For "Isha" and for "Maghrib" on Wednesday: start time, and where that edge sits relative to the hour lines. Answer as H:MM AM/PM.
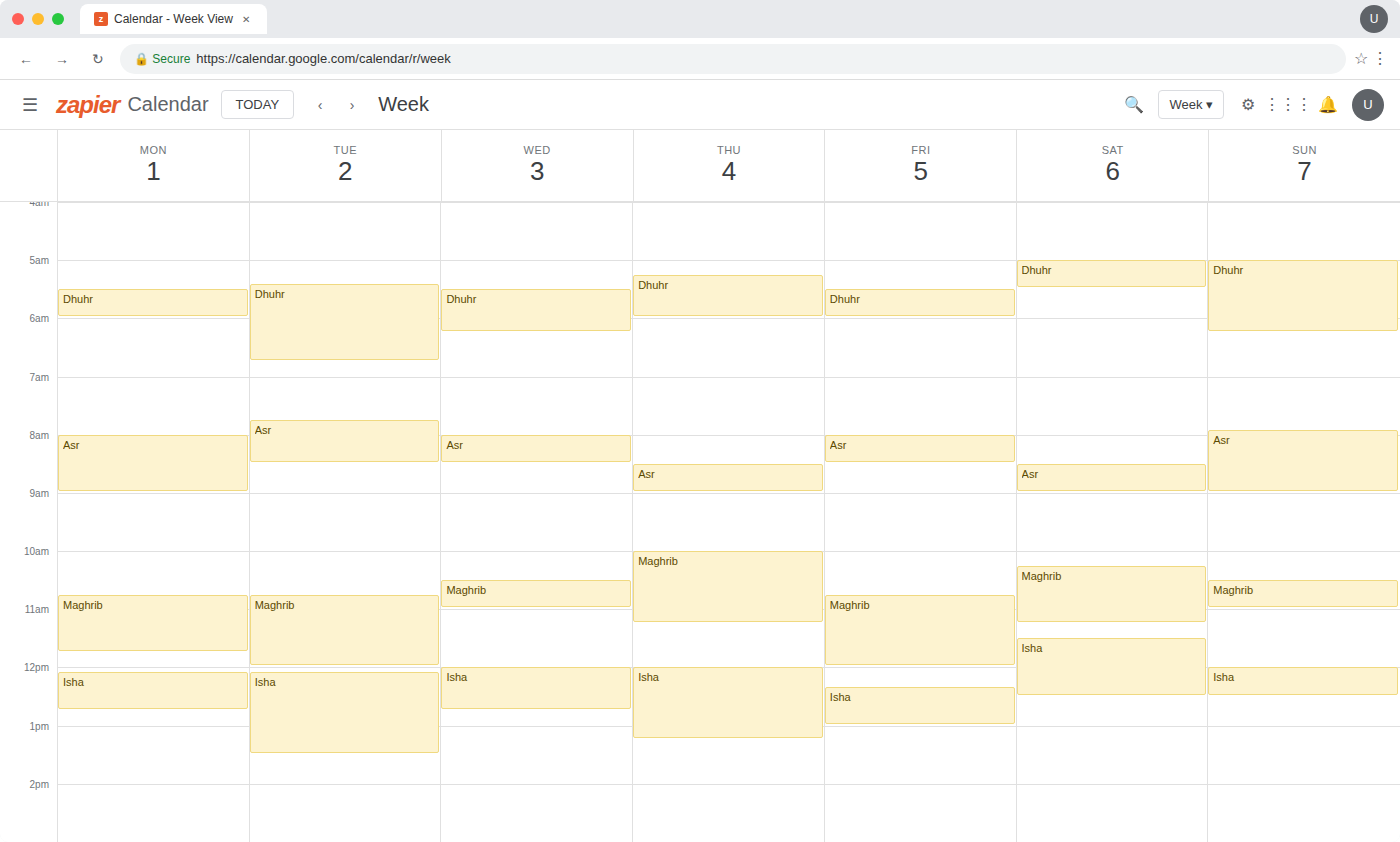
"Isha": 12:00 PM, exactly on the 12 PM line. "Maghrib": 10:30 AM, halfway between the 10 AM and 11 AM lines.